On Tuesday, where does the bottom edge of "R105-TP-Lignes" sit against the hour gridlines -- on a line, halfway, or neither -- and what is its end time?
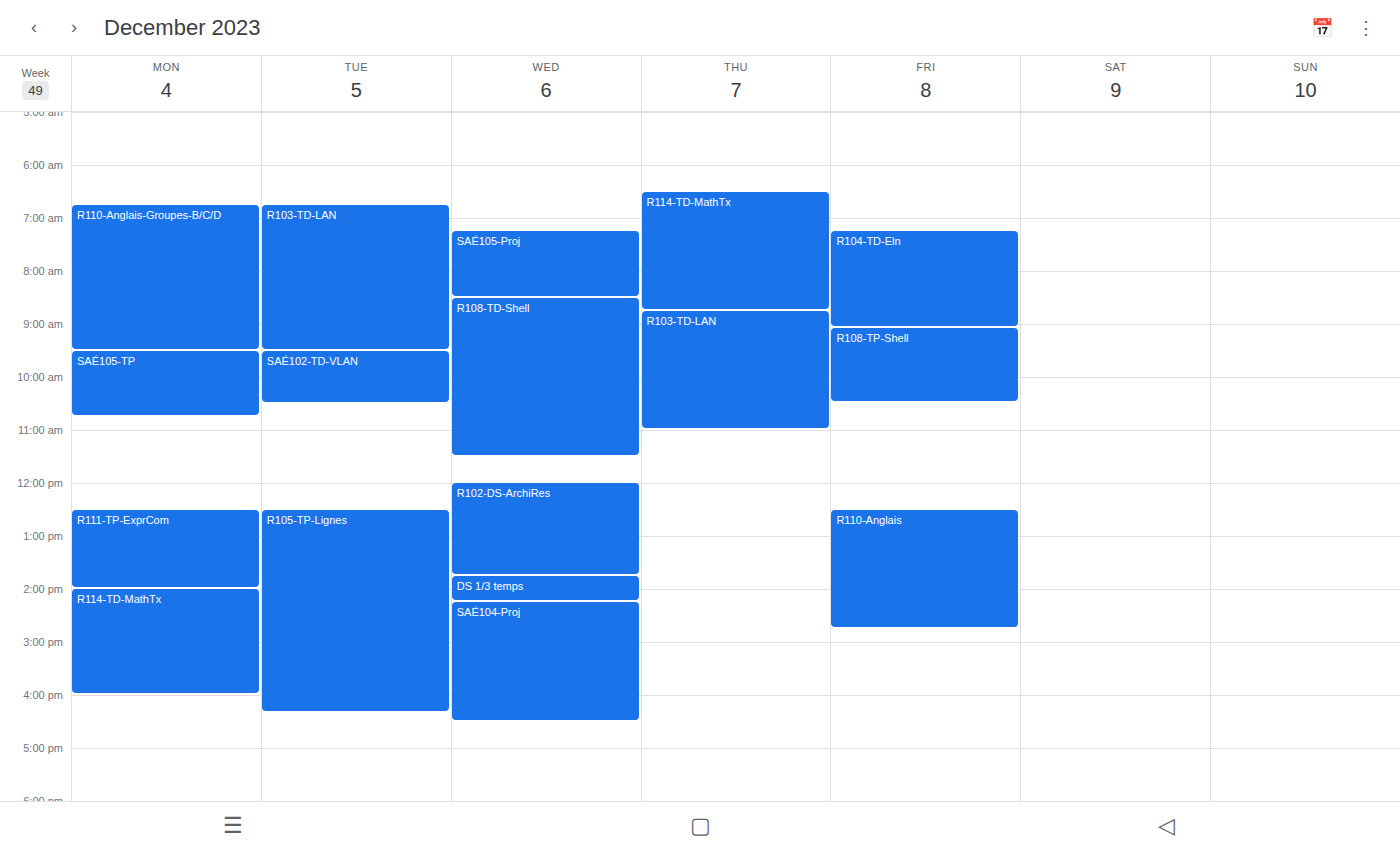
4:20 PM -- neither: 20 minutes below the 4 PM line and 40 minutes above the 5 PM line.